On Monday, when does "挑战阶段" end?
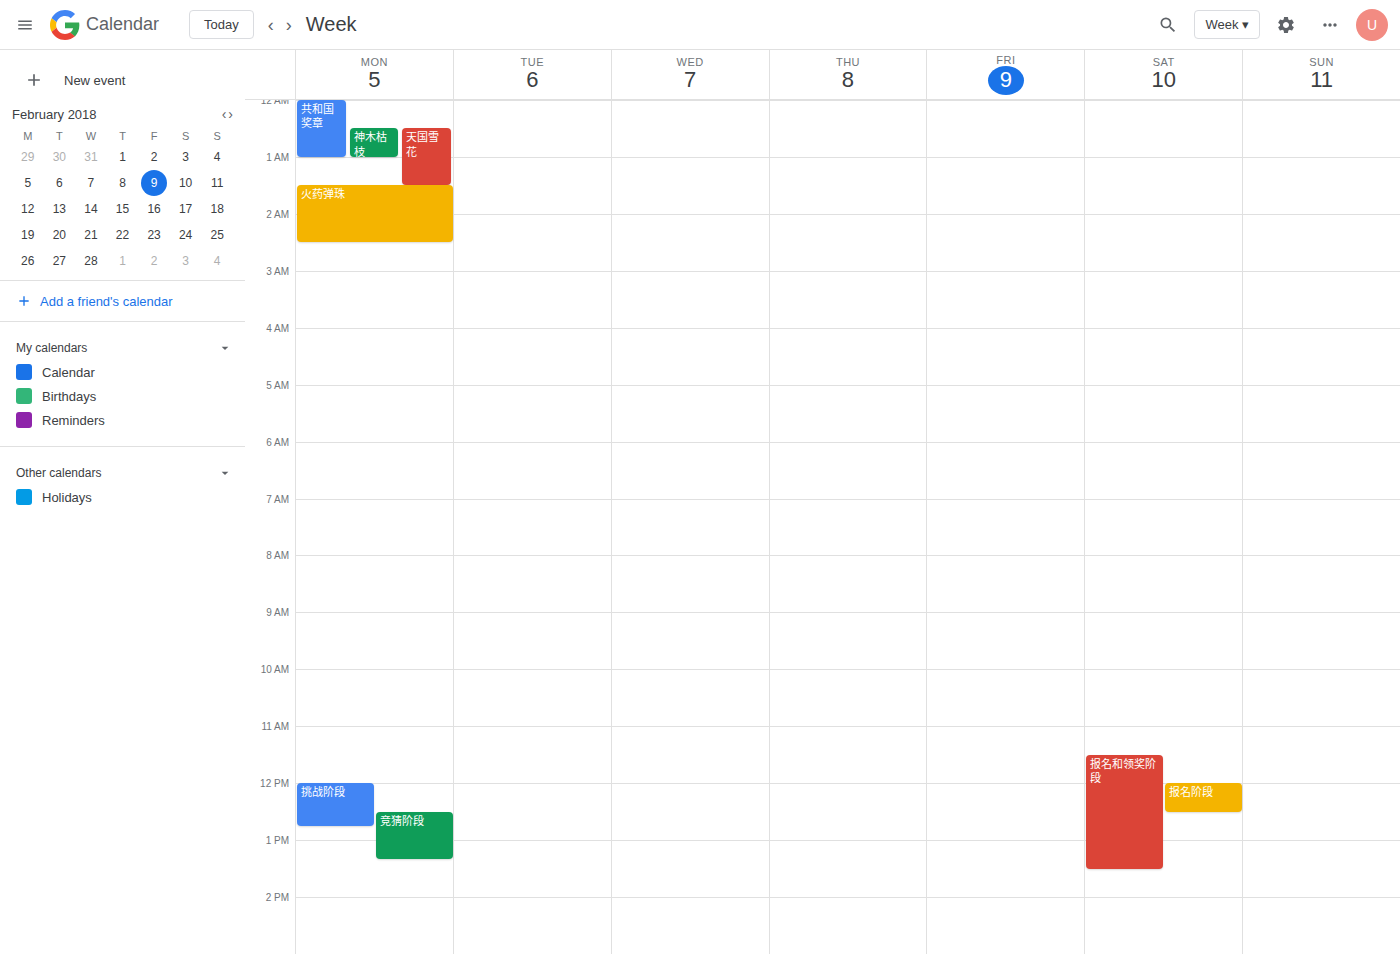
12:45 PM